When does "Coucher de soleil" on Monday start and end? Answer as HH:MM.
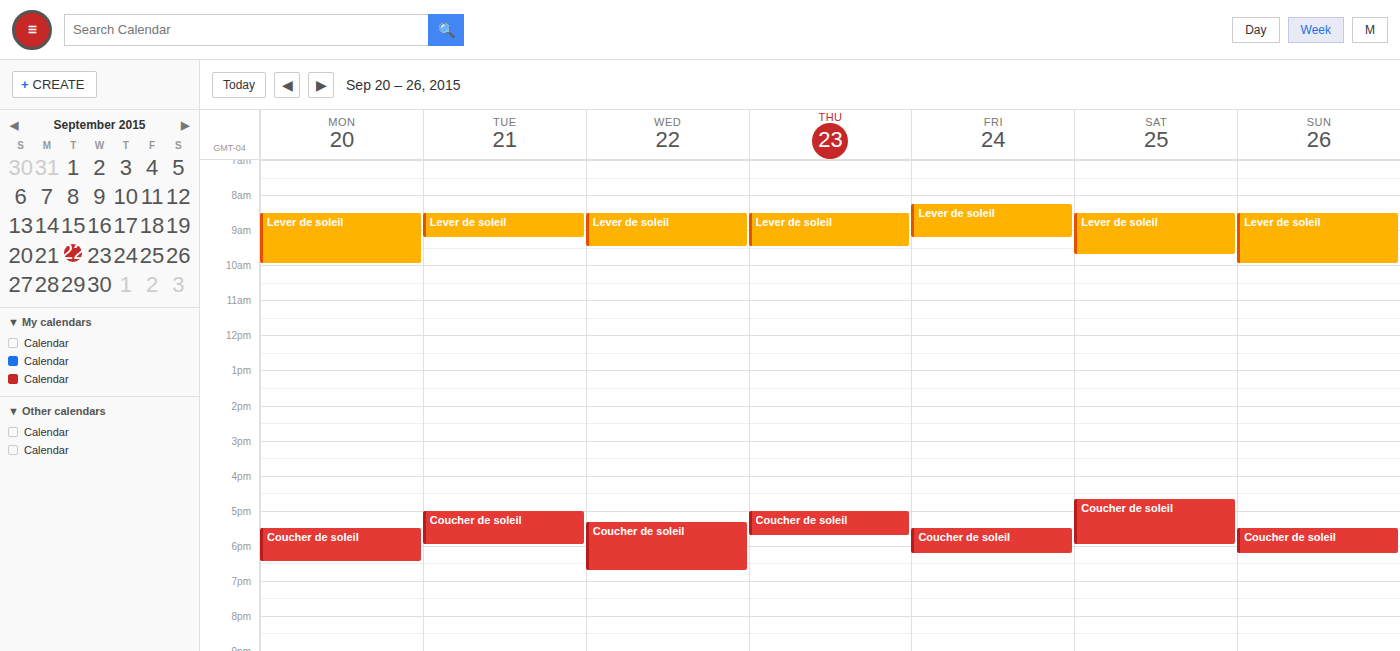
17:30 to 18:30